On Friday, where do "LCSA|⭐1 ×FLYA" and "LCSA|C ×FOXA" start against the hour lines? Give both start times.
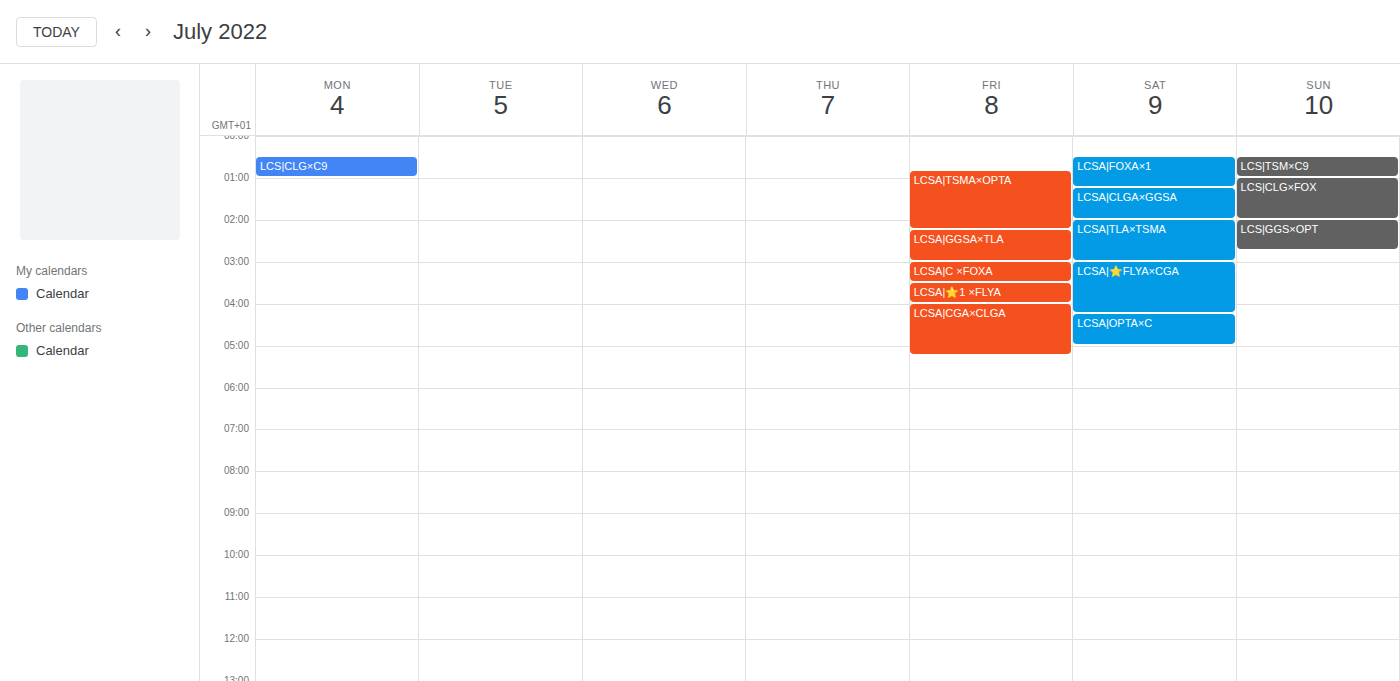
"LCSA|⭐1 ×FLYA": 3:30 AM, halfway between the 3 AM and 4 AM lines. "LCSA|C ×FOXA": 3:00 AM, exactly on the 3 AM line.